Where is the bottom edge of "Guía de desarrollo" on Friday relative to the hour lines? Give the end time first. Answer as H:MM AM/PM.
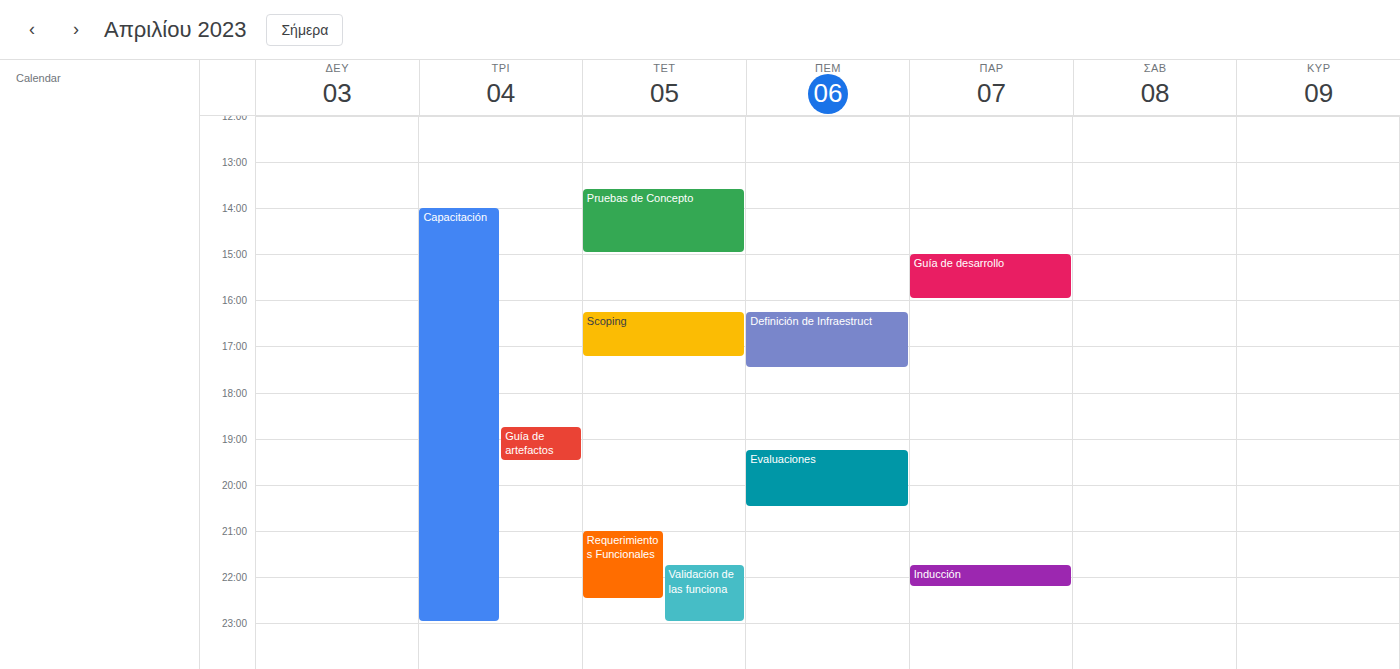
4:00 PM -- exactly on the 4 PM line.